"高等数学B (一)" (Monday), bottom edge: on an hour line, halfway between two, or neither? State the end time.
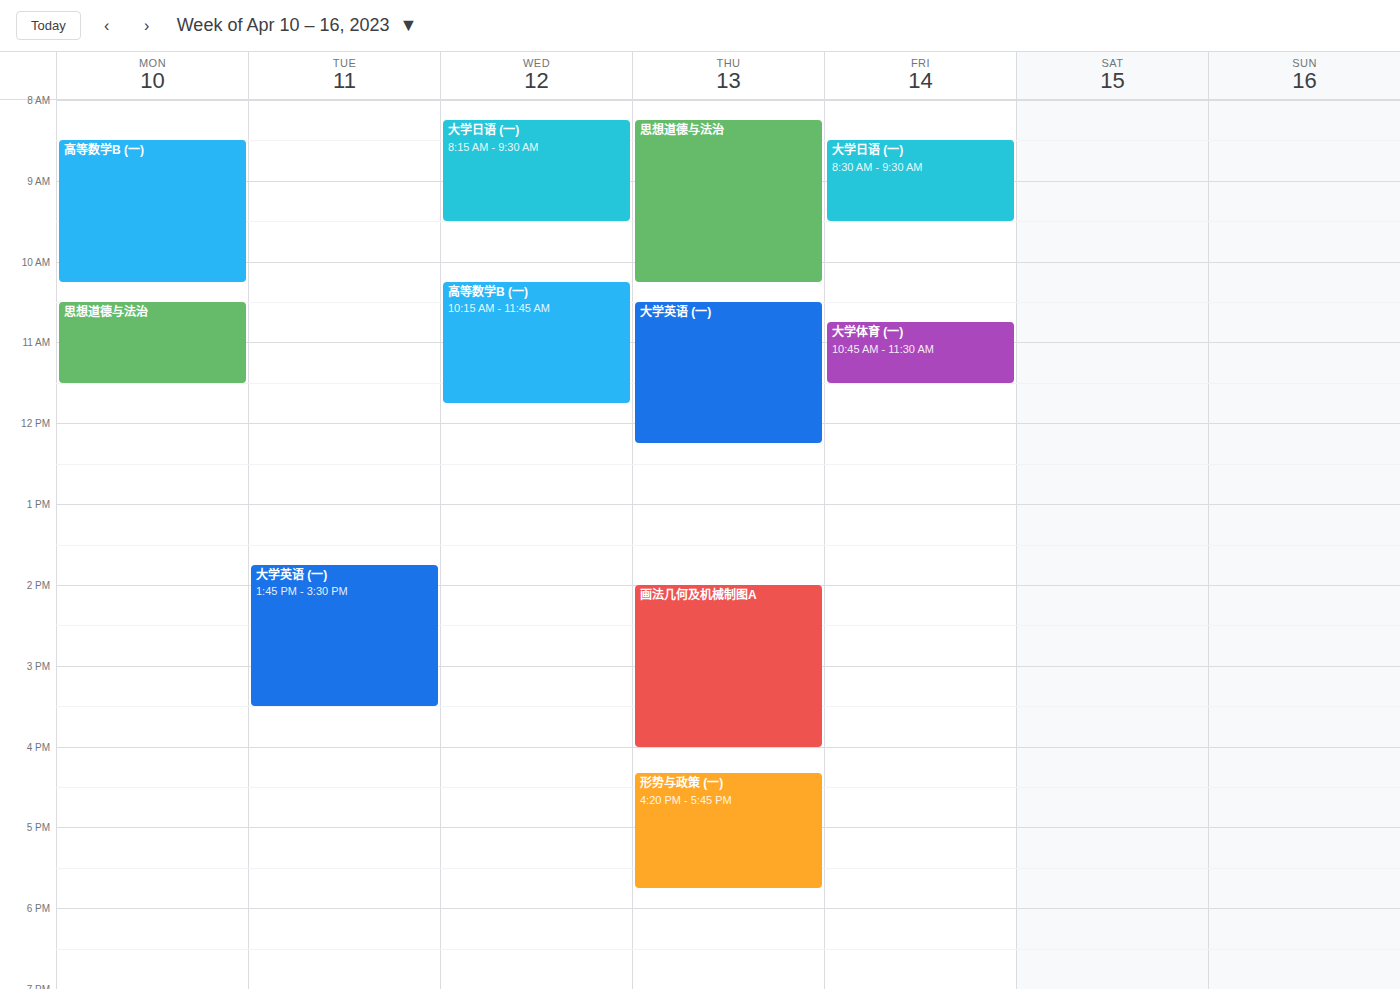
10:15 AM -- neither: a quarter of the way from the 10 AM line to the 11 AM line.